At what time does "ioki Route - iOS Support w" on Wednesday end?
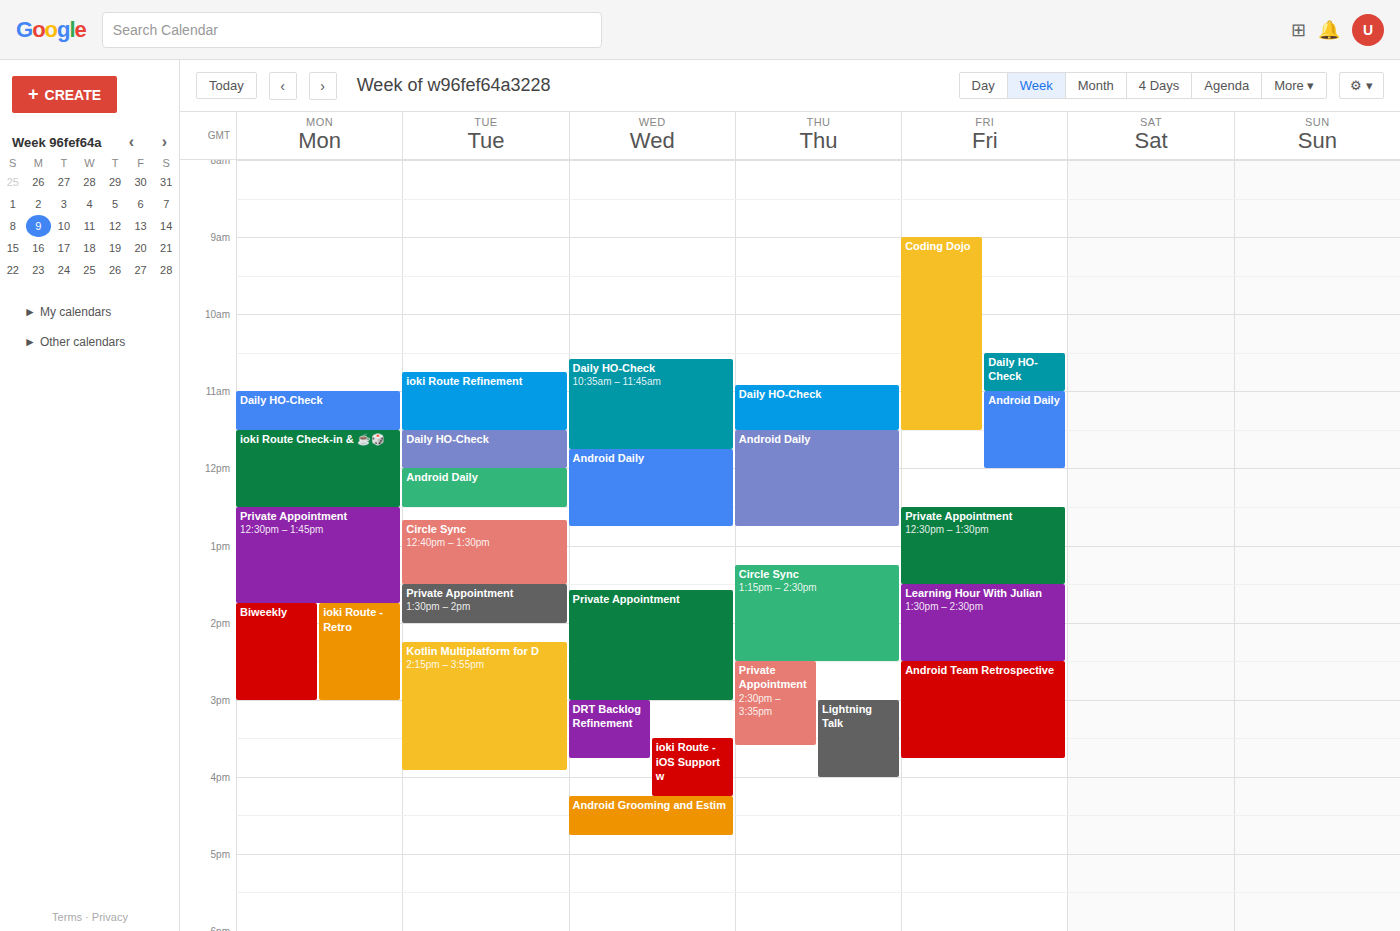
16:15